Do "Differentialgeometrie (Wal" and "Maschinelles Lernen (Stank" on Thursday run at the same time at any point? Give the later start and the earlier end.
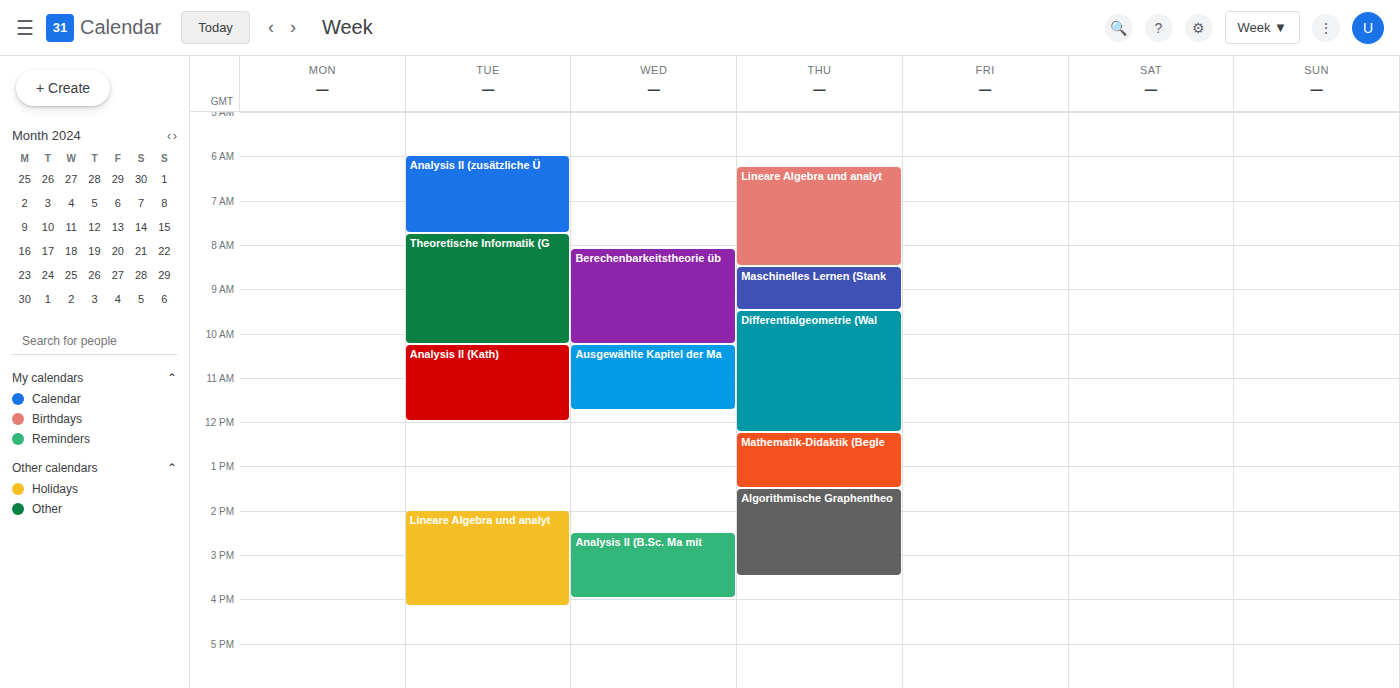
"Maschinelles Lernen (Stank" ends at 09:30, exactly when "Differentialgeometrie (Wal" starts -- they touch but do not overlap.